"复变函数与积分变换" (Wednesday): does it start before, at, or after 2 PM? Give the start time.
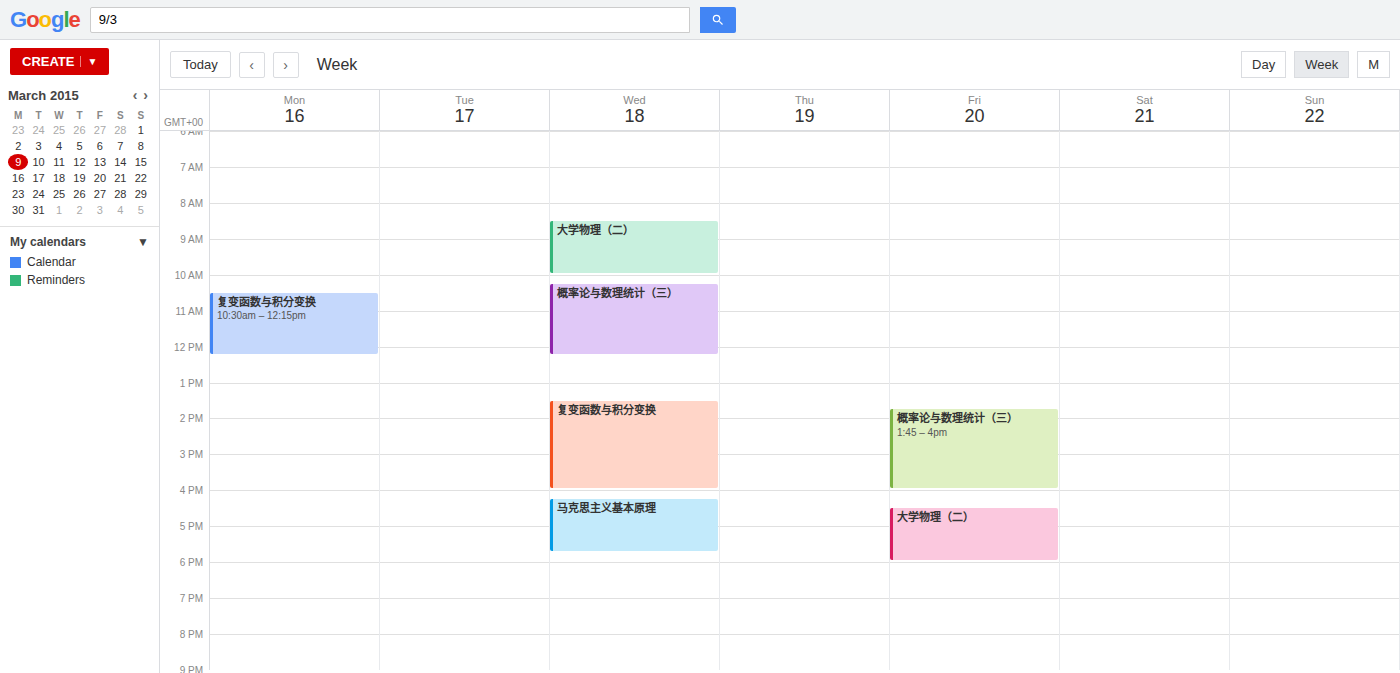
1:30 PM -- before 2 PM, 30 minutes above the 2 PM line.